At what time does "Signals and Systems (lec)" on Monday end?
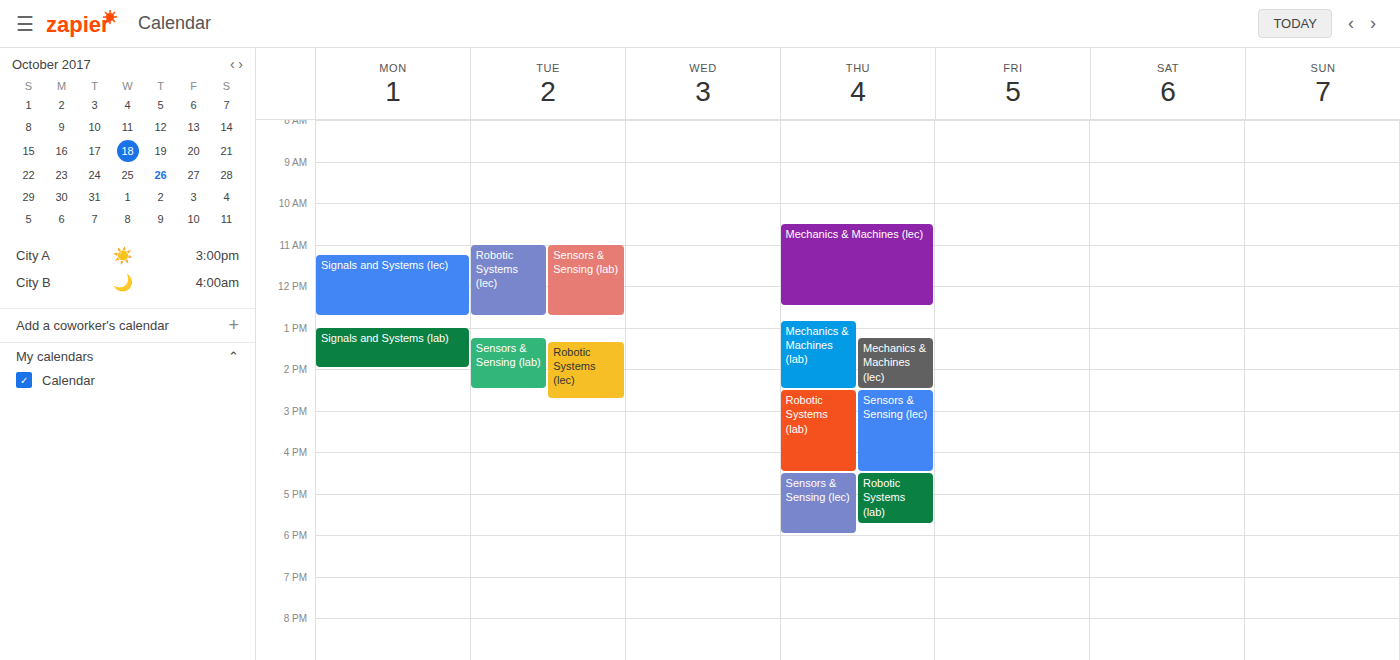
12:45 PM